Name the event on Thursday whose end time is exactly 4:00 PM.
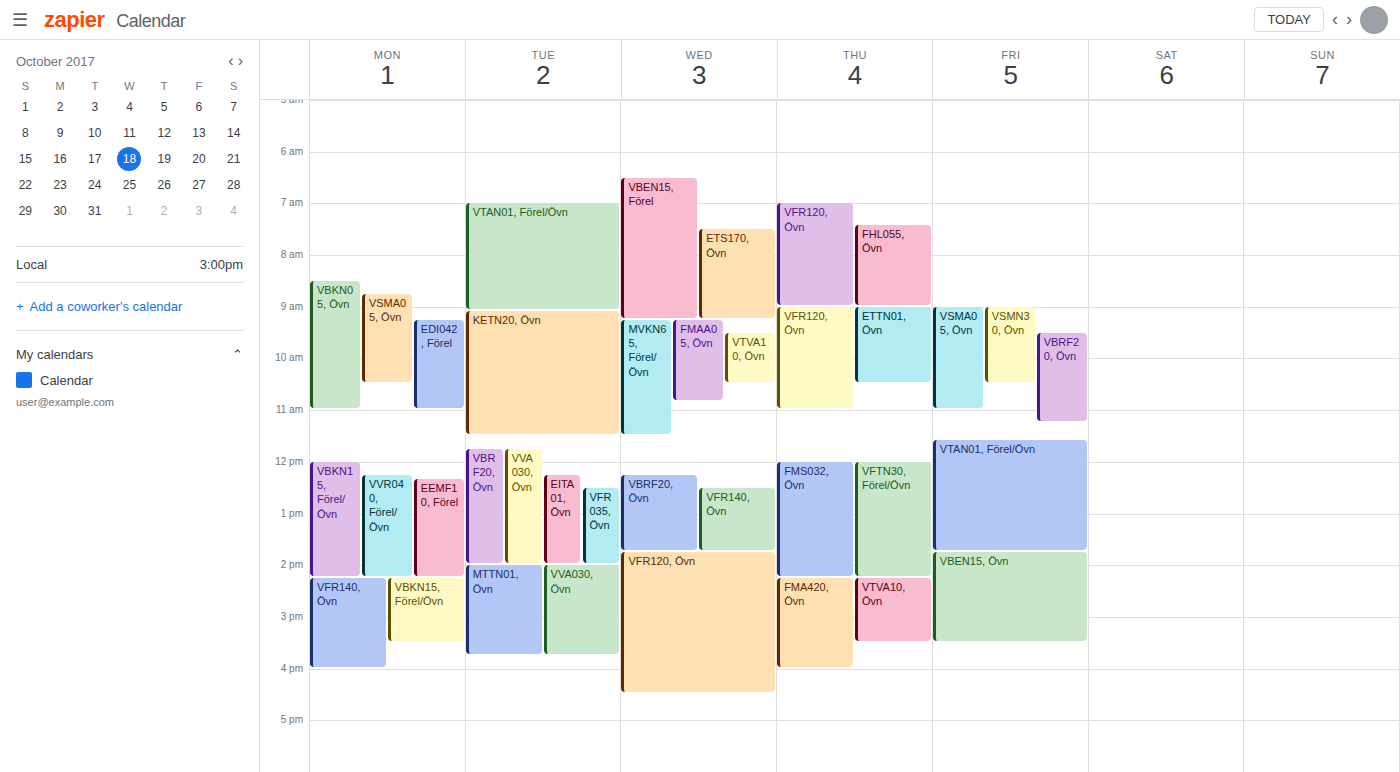
"FMA420, Övn"